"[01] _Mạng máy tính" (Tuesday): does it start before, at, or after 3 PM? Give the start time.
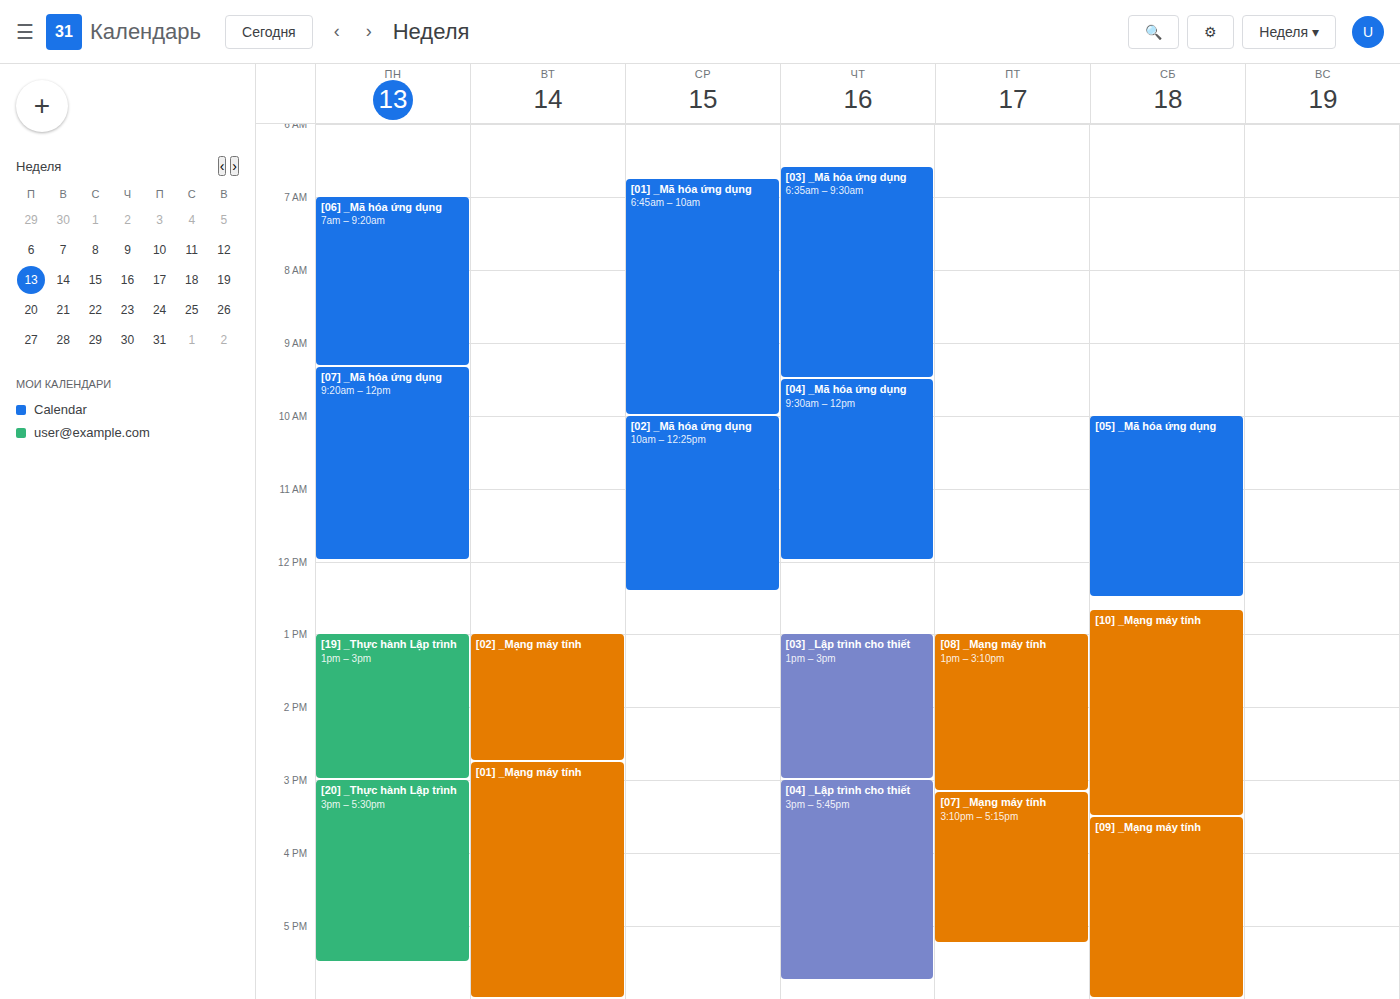
2:45 PM -- before 3 PM, 15 minutes above the 3 PM line.